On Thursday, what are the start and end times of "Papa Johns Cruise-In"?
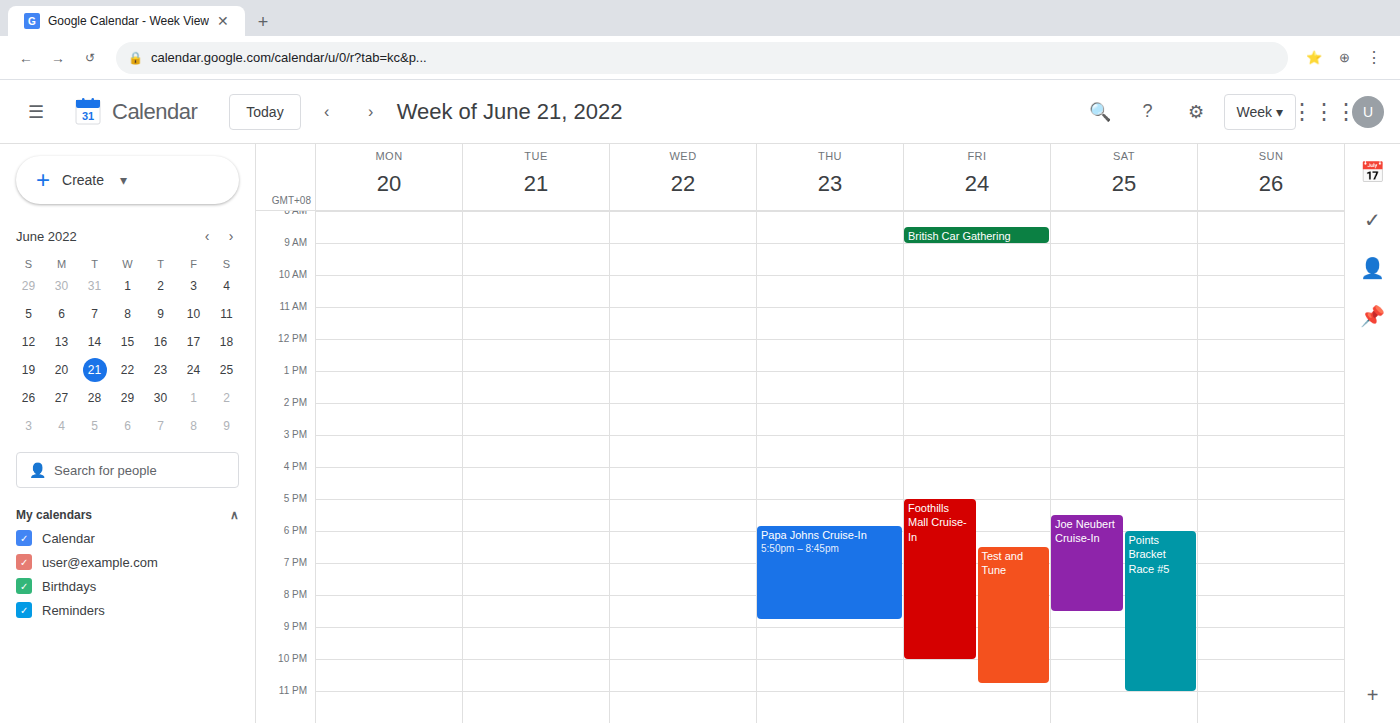
5:50 PM to 8:45 PM